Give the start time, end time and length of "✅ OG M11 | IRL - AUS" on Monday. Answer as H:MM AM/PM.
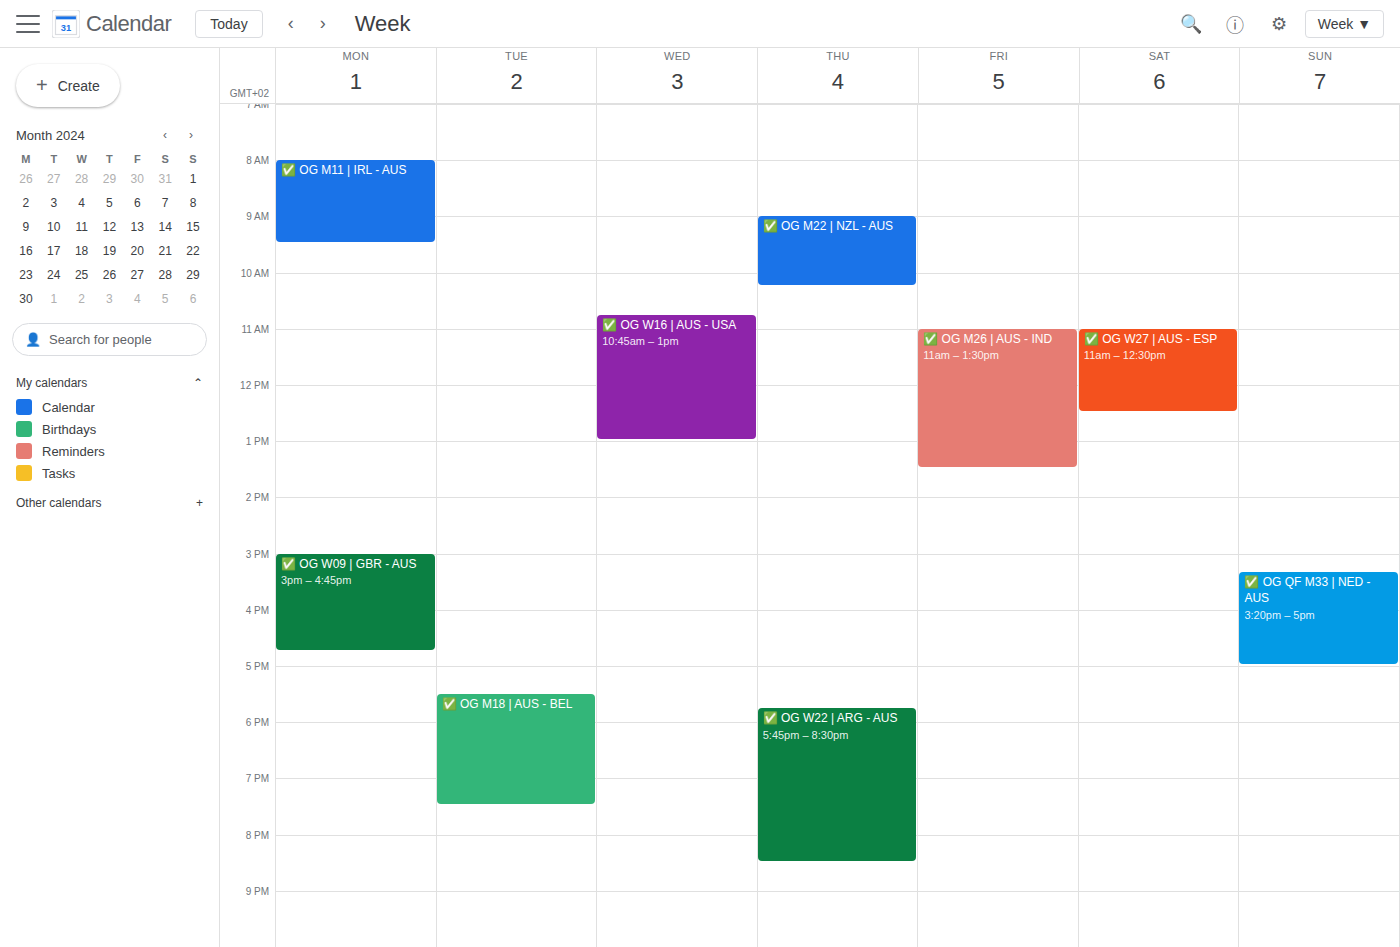
8:00 AM to 9:30 AM, 1 hour 30 minutes